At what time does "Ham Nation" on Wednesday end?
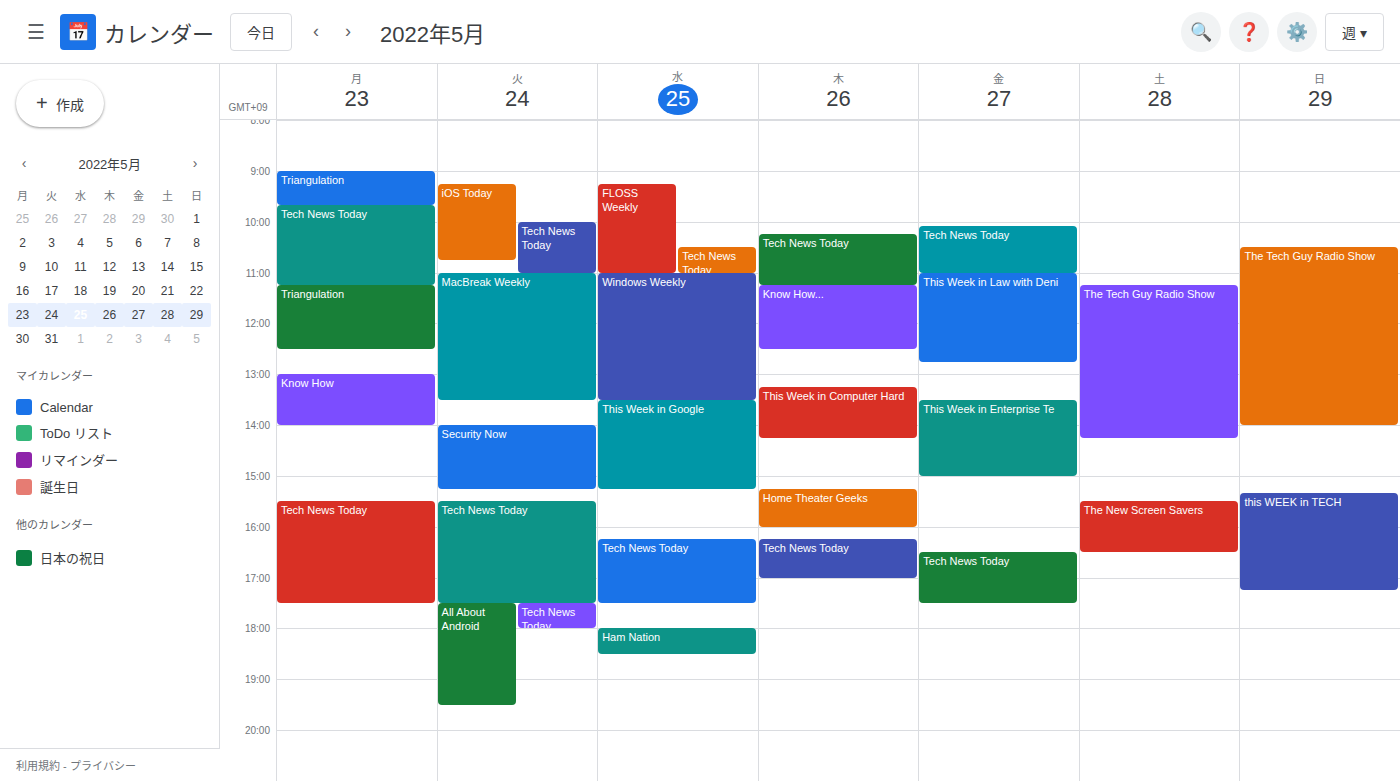
6:30 PM